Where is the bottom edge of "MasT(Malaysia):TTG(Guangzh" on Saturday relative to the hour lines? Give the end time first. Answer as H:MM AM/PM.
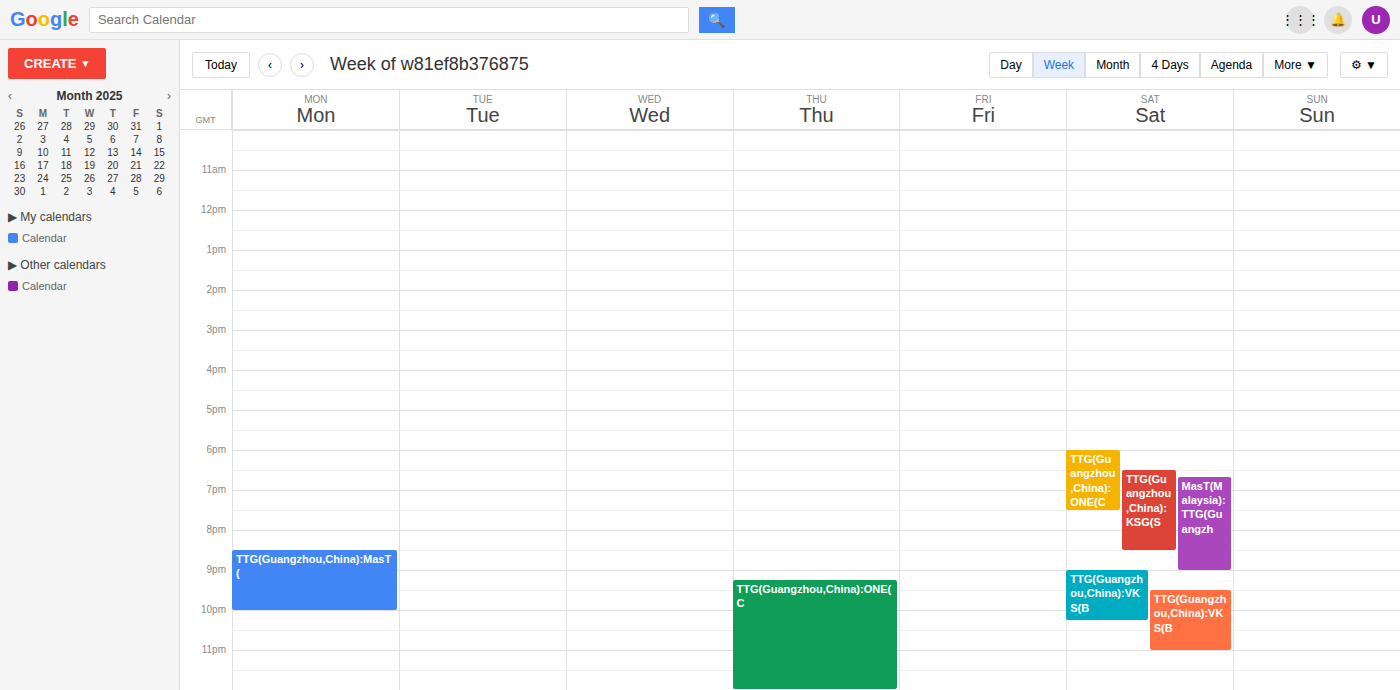
9:00 PM -- exactly on the 9 PM line.